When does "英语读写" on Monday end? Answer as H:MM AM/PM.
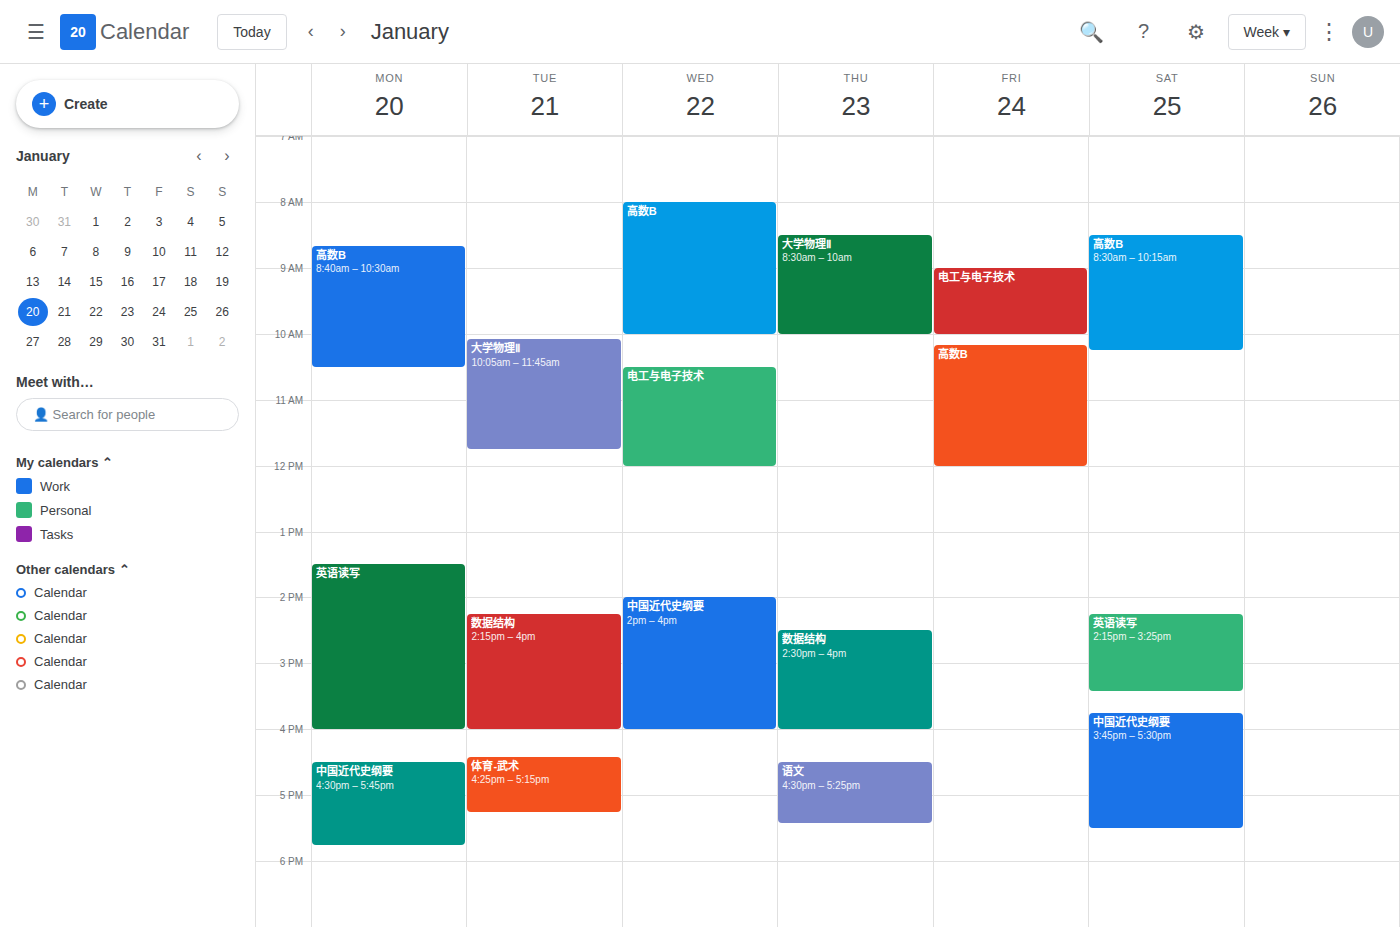
4:00 PM